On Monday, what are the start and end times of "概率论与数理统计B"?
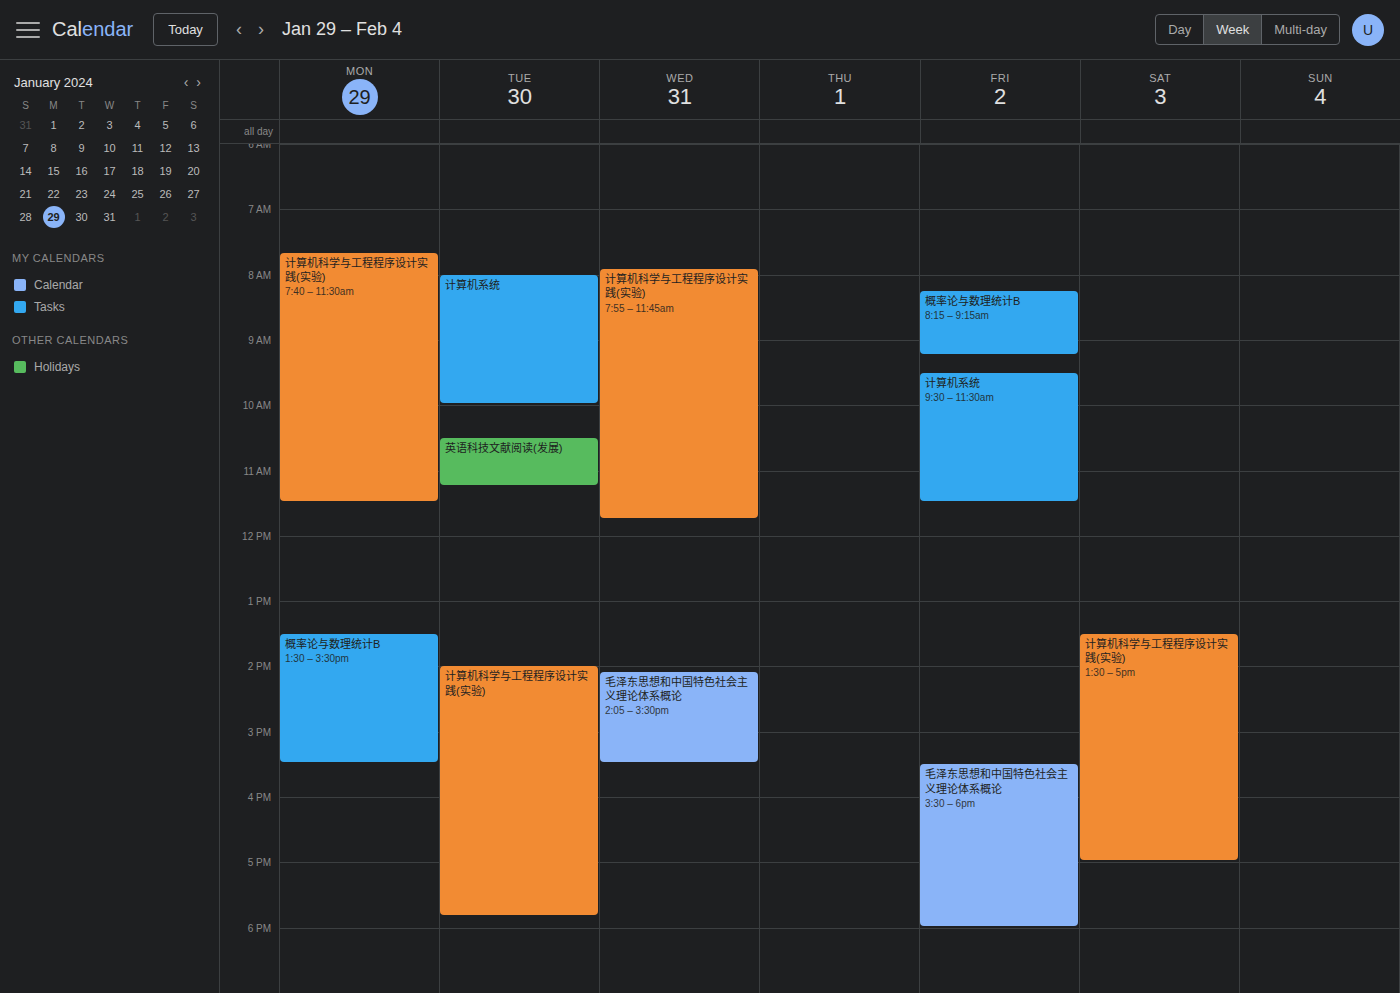
1:30 PM to 3:30 PM